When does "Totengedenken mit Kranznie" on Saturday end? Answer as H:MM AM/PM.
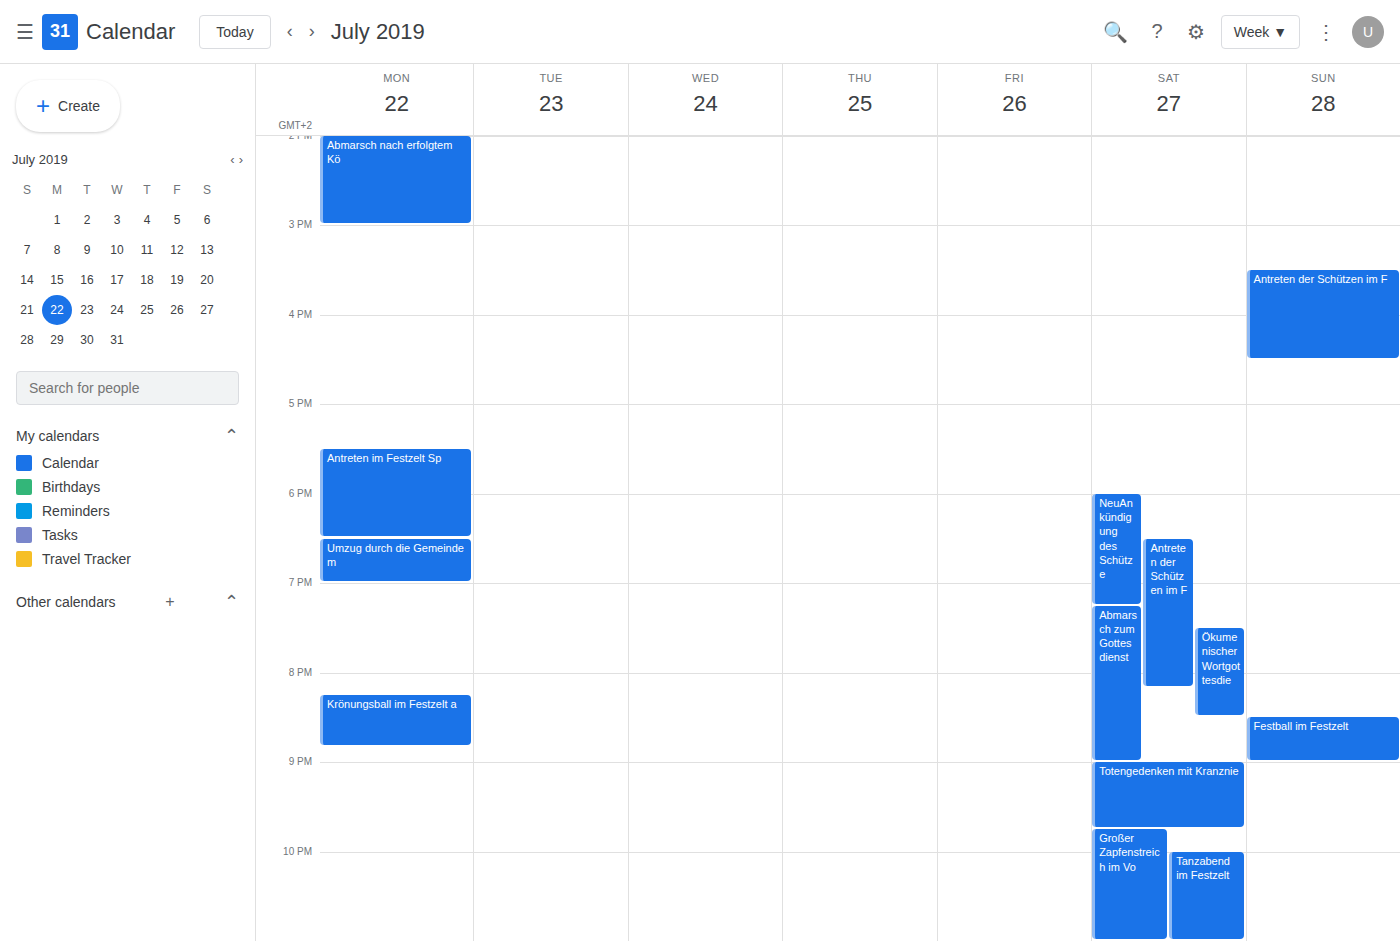
9:45 PM